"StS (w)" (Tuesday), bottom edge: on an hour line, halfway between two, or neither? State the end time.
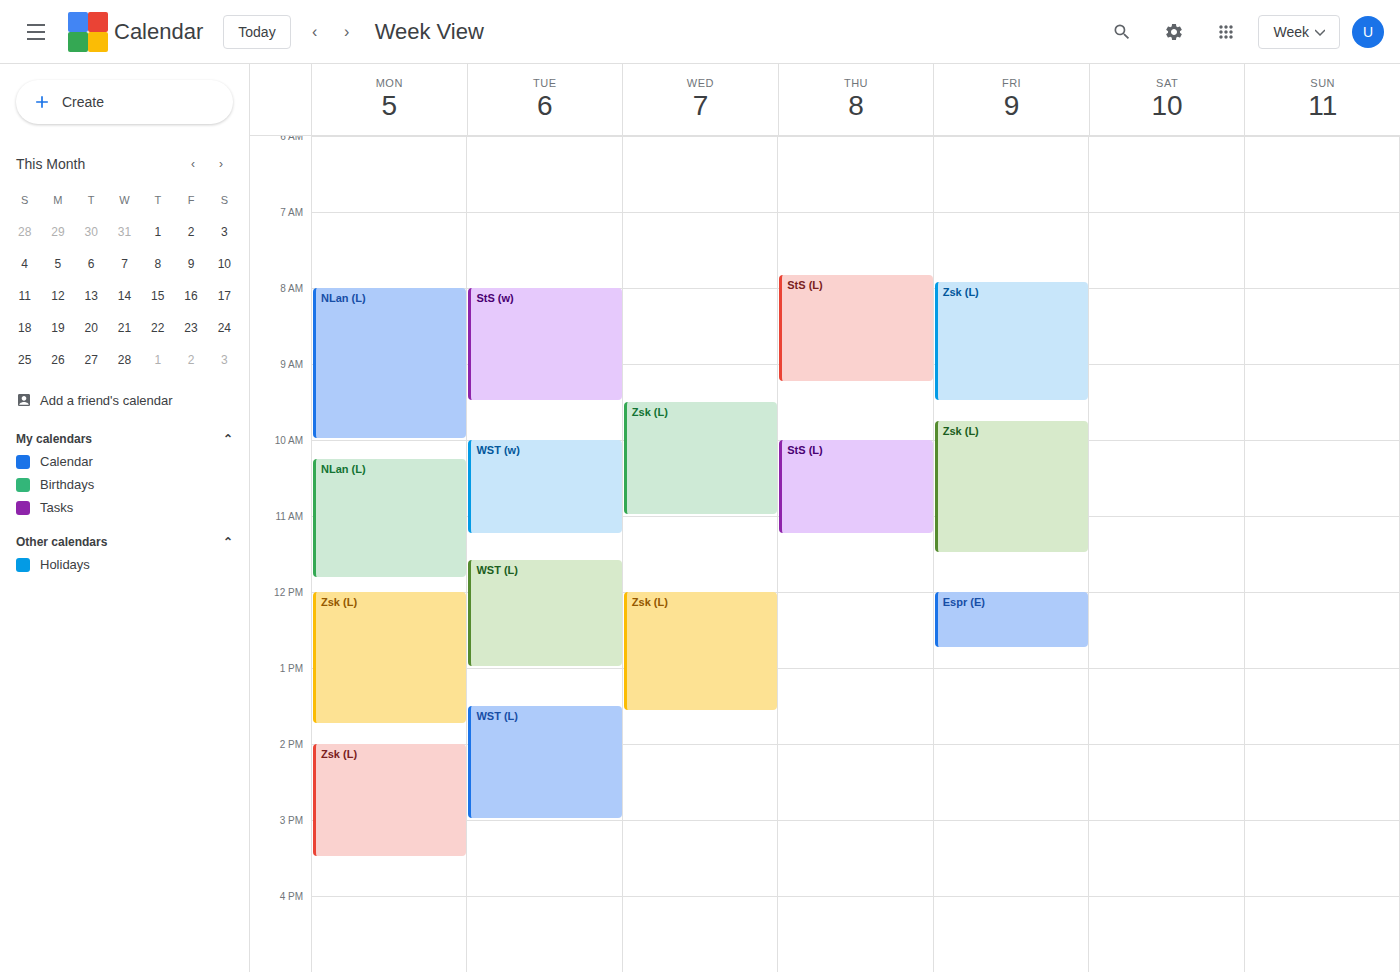
9:30 AM -- halfway between the 9 AM and 10 AM lines.